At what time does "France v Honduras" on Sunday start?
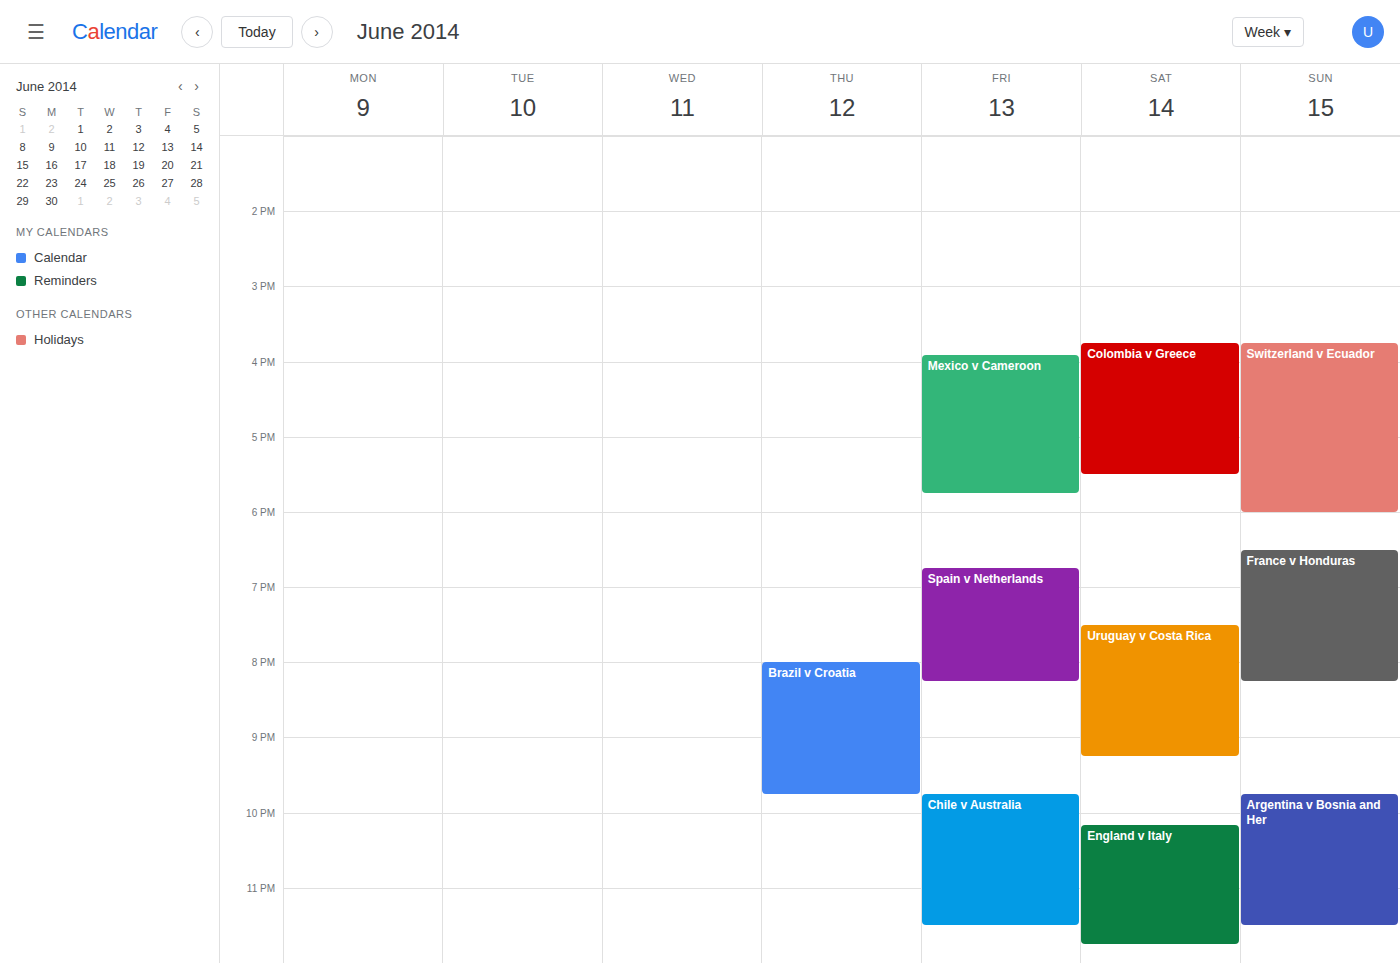
18:30